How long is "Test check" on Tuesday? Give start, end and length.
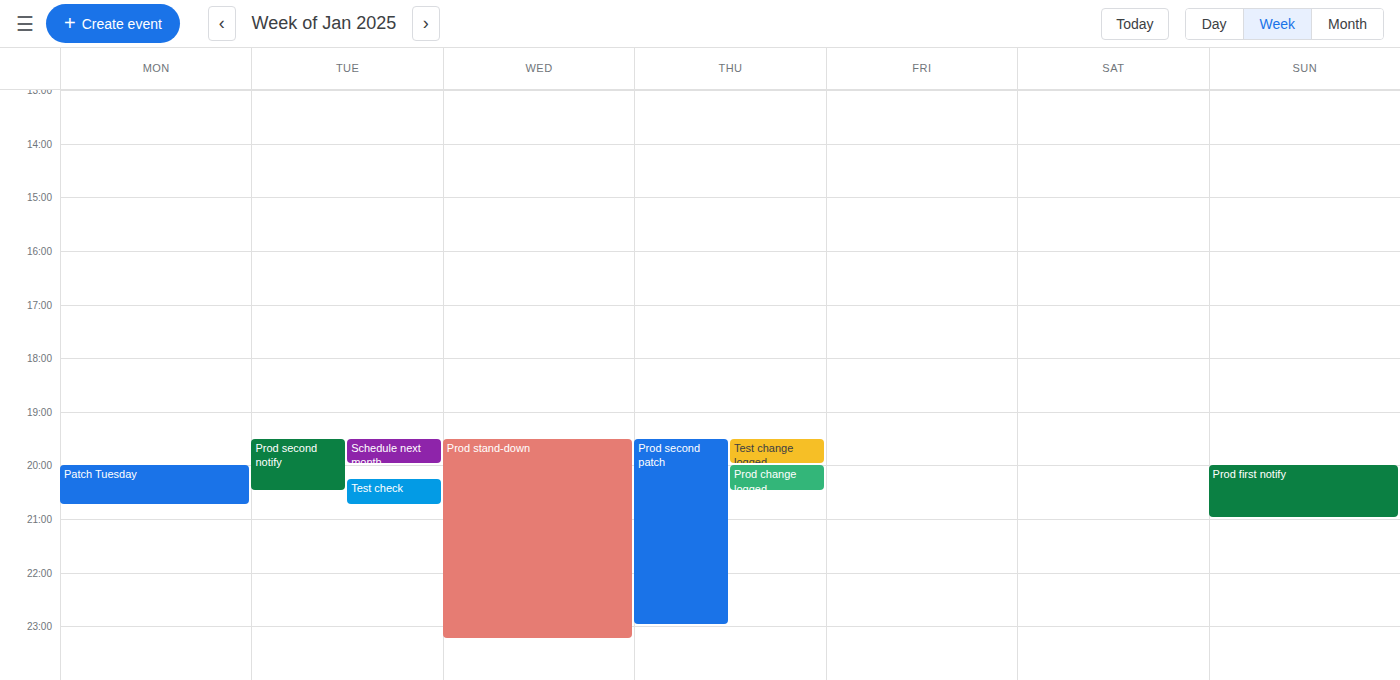
8:15 PM to 8:45 PM, 30 minutes